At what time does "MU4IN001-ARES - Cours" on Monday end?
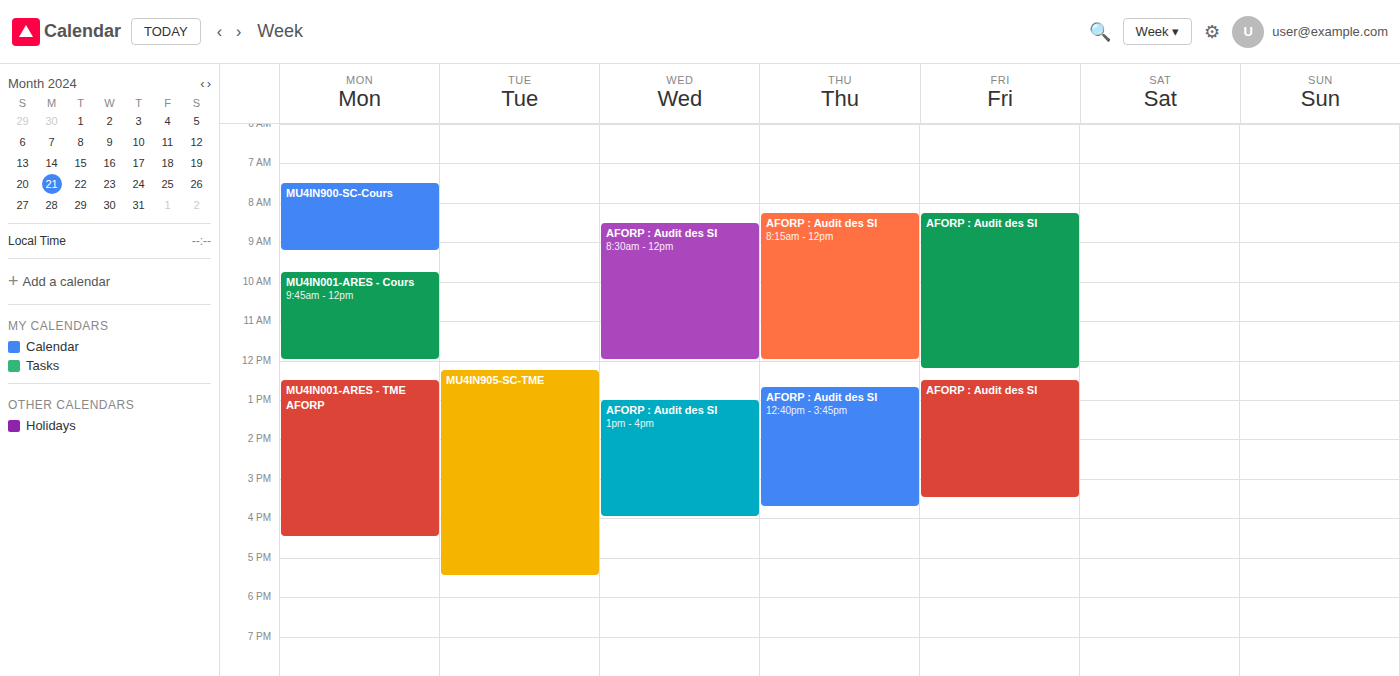
12:00 PM